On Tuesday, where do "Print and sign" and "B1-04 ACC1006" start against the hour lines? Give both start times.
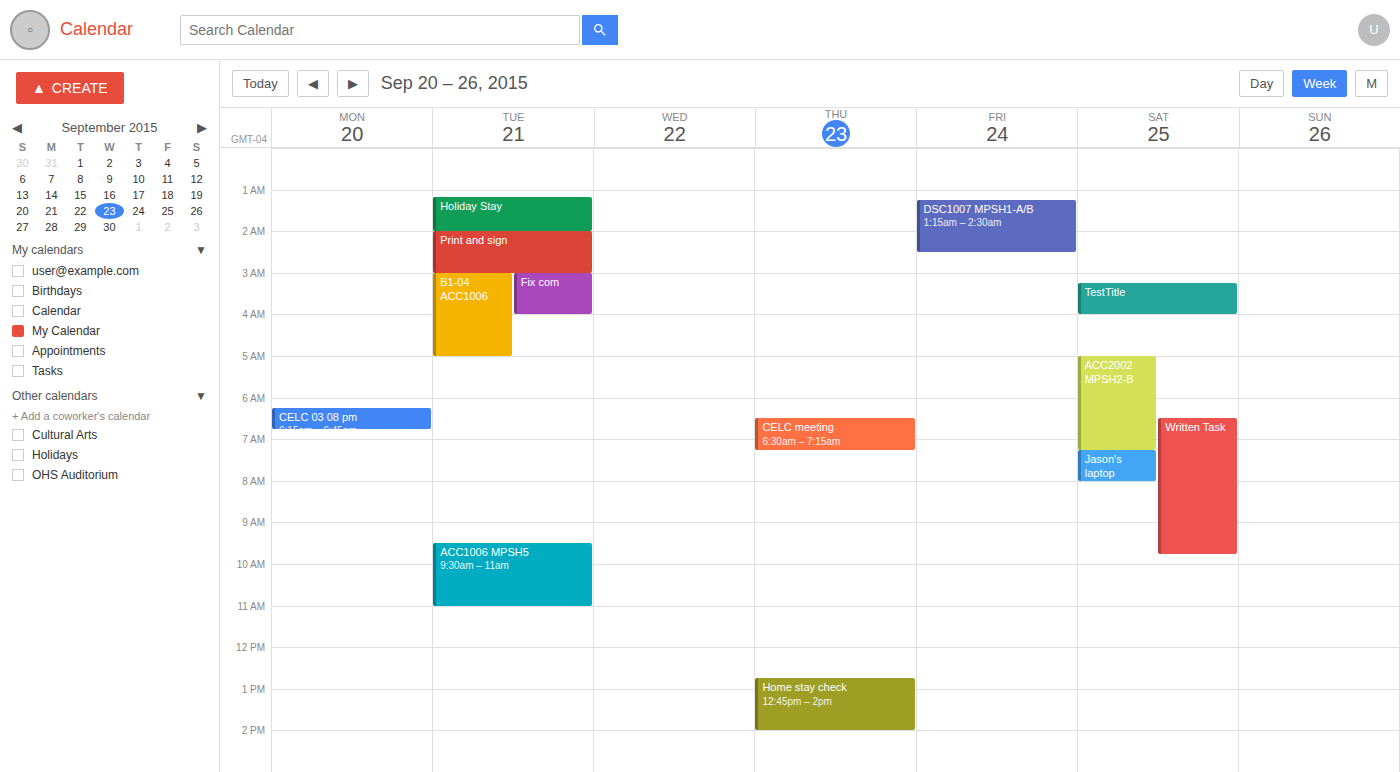
"Print and sign": 2:00 AM, exactly on the 2 AM line. "B1-04 ACC1006": 3:00 AM, exactly on the 3 AM line.